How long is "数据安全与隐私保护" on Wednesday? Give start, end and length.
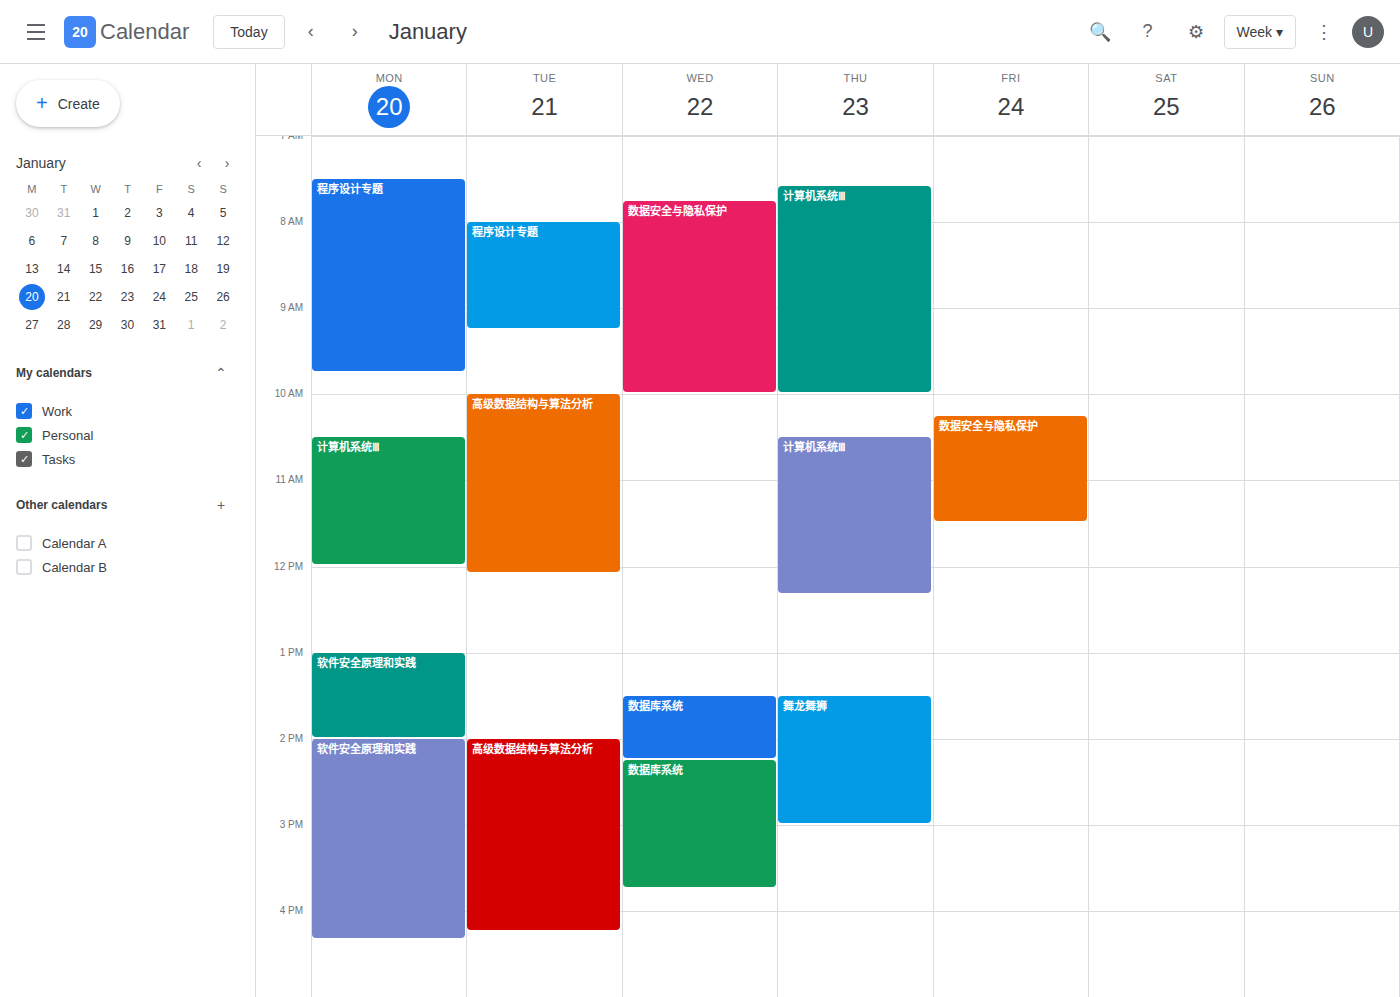
7:45 AM to 10:00 AM, 2 hours 15 minutes